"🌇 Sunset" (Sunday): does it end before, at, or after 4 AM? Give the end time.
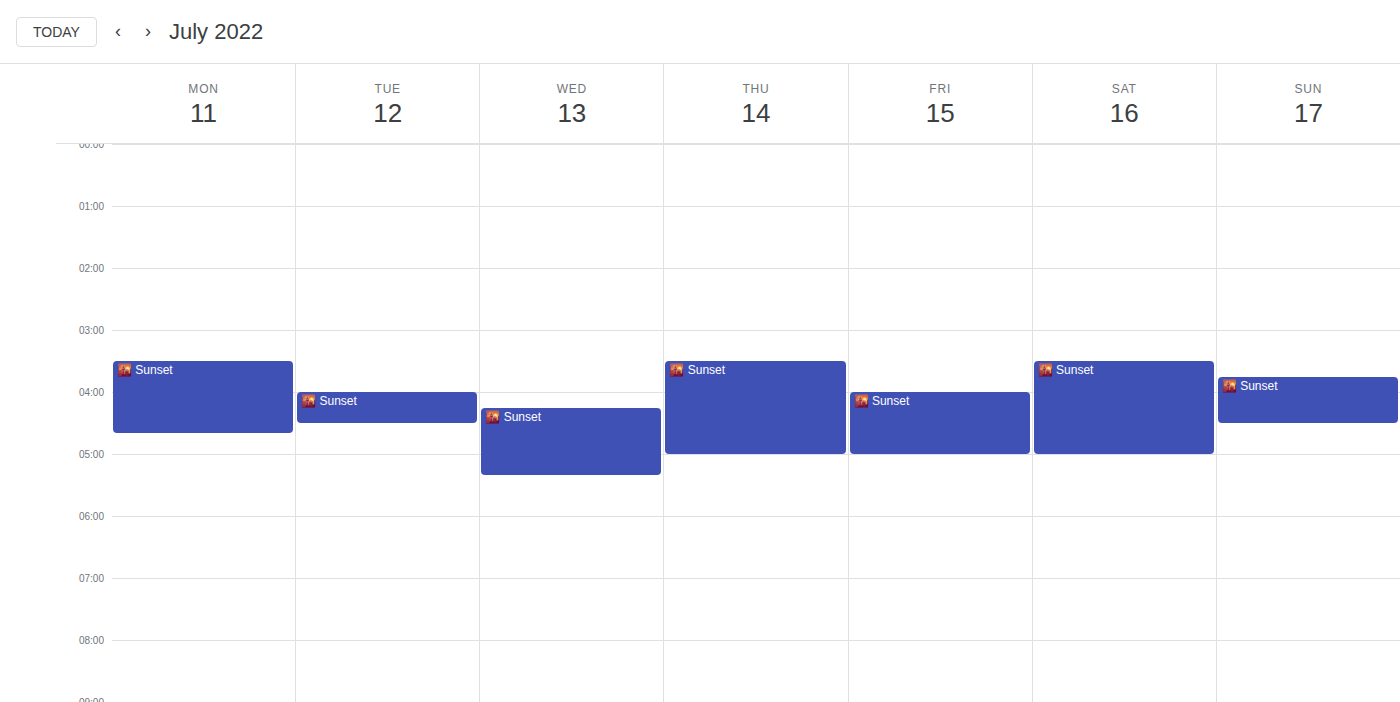
4:30 AM -- after 4 AM, 30 minutes below the 4 AM line.